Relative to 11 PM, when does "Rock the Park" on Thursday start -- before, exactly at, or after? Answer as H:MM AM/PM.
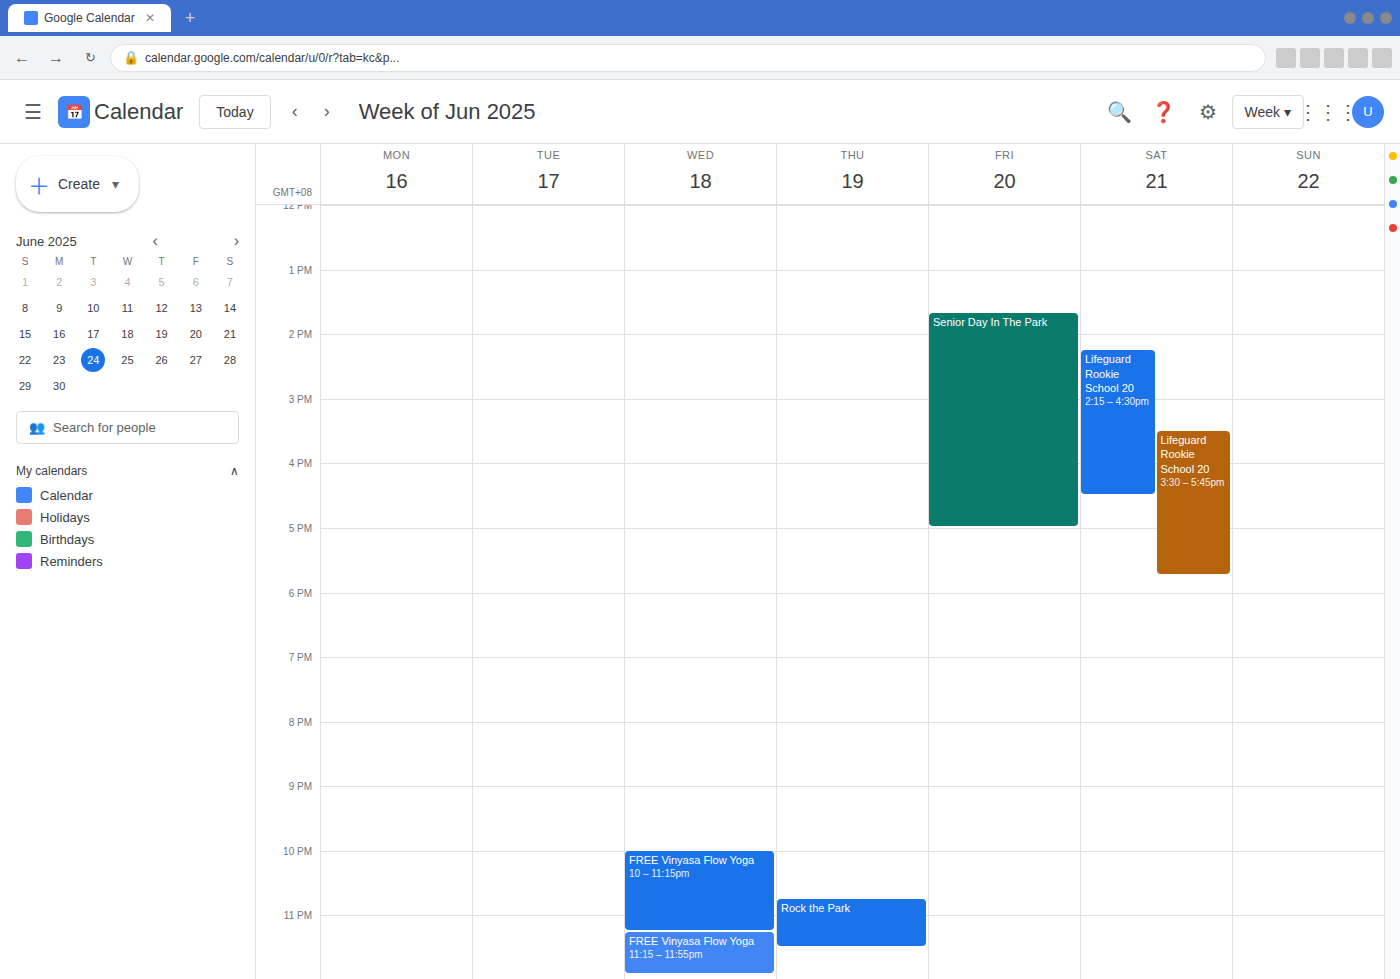
10:45 PM -- before 11 PM, 15 minutes above the 11 PM line.